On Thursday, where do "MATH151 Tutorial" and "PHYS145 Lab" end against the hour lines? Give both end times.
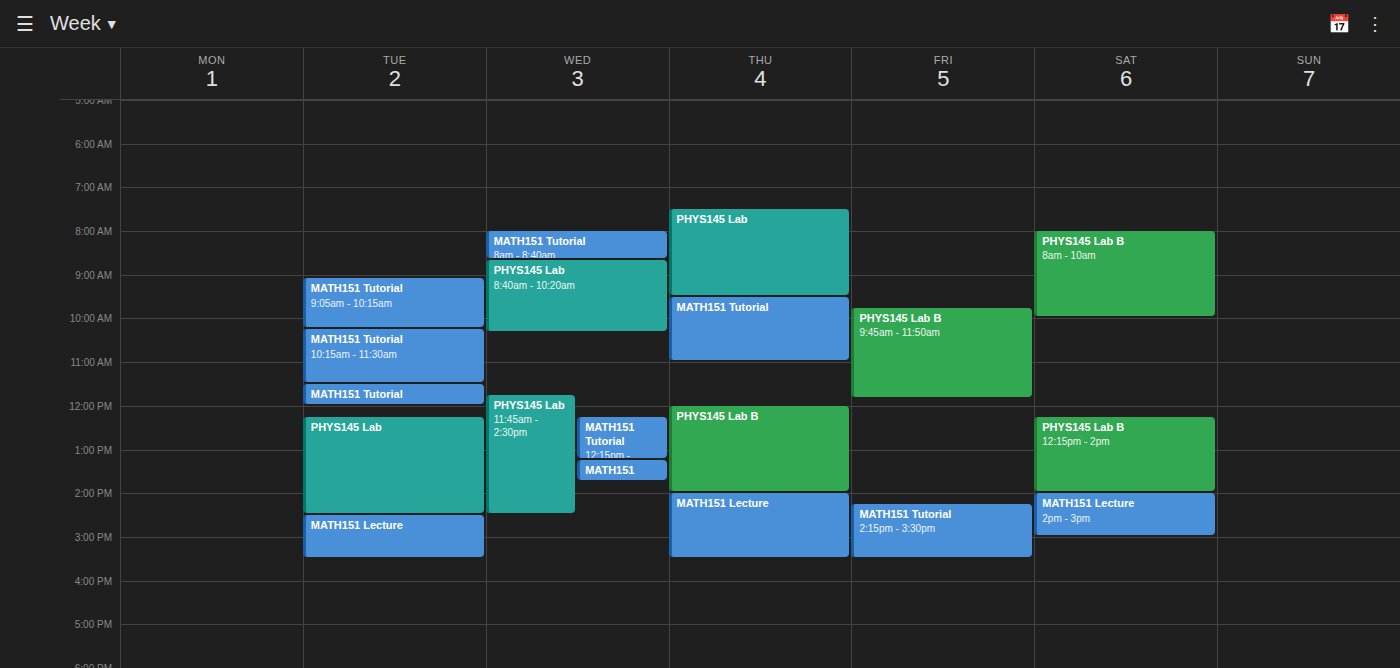
"MATH151 Tutorial": 11:00 AM, exactly on the 11 AM line. "PHYS145 Lab": 9:30 AM, halfway between the 9 AM and 10 AM lines.